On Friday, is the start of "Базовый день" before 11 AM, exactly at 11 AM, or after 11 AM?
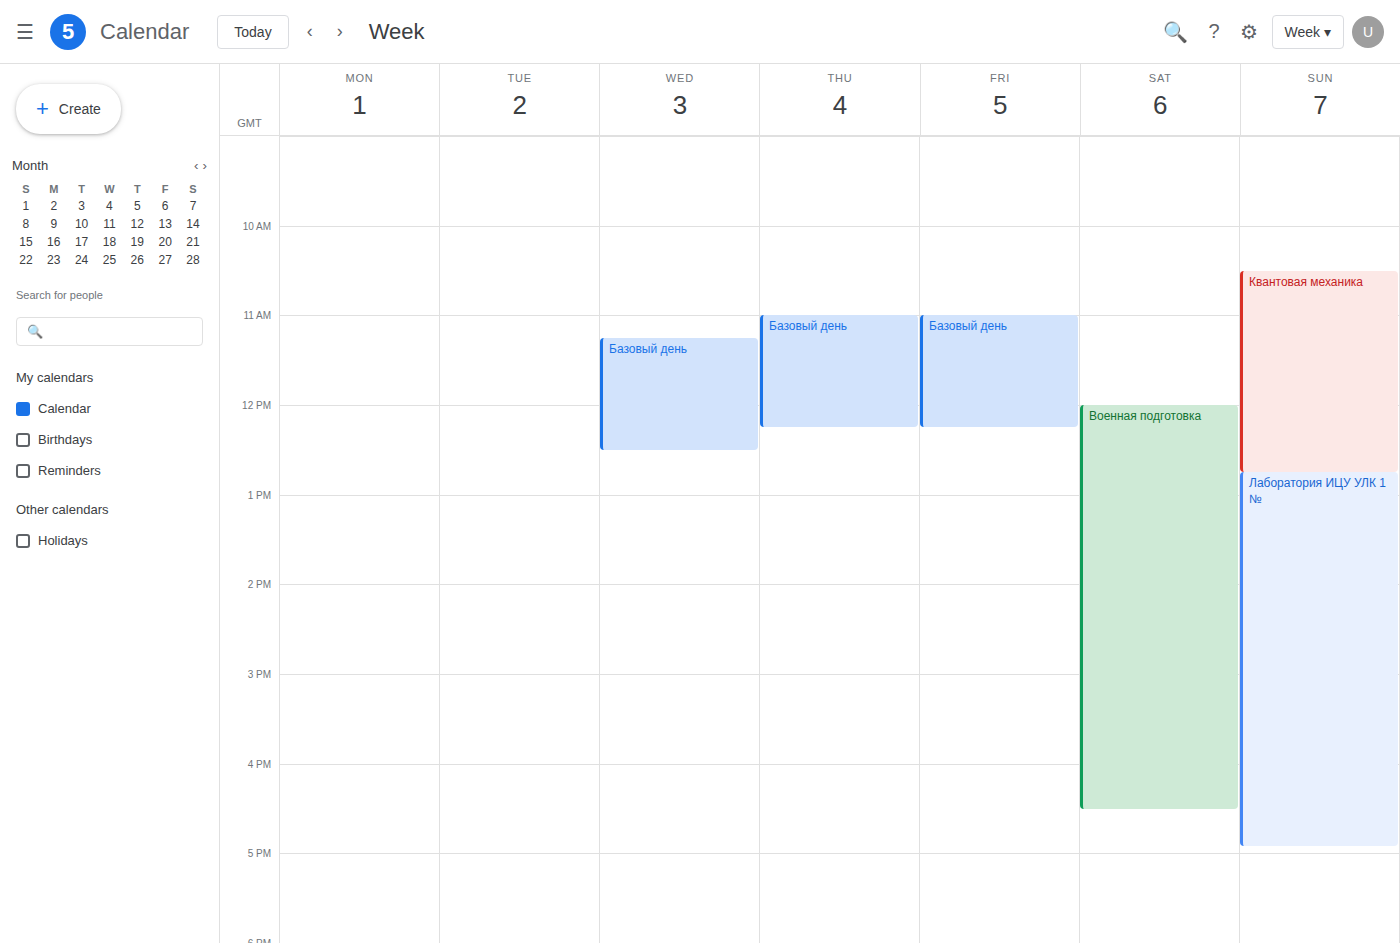
11:00 AM -- exactly at 11 AM, on the 11 AM line.